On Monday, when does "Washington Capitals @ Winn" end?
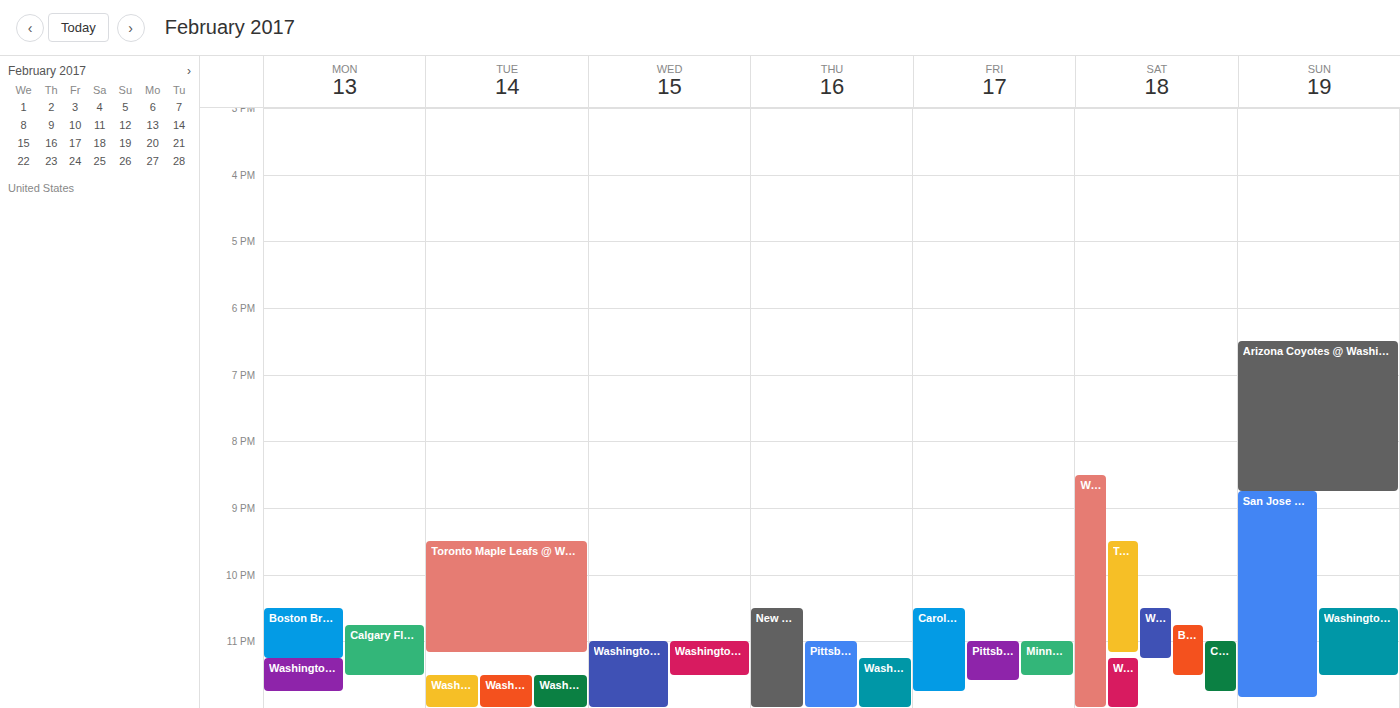
11:45 PM